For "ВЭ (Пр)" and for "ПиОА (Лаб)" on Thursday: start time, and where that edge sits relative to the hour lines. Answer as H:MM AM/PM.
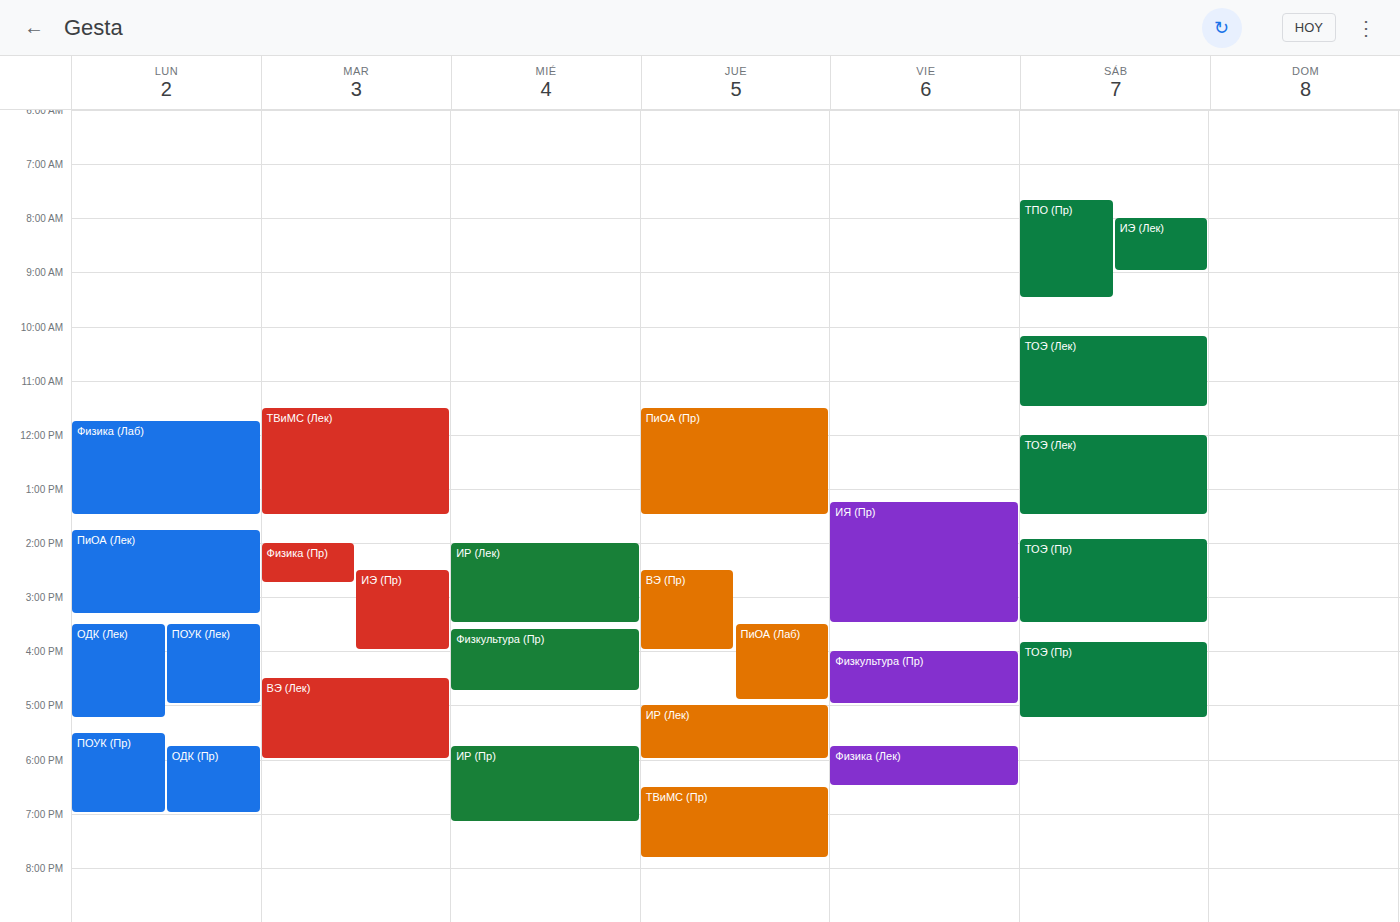
"ВЭ (Пр)": 2:30 PM, halfway between the 2 PM and 3 PM lines. "ПиОА (Лаб)": 3:30 PM, halfway between the 3 PM and 4 PM lines.